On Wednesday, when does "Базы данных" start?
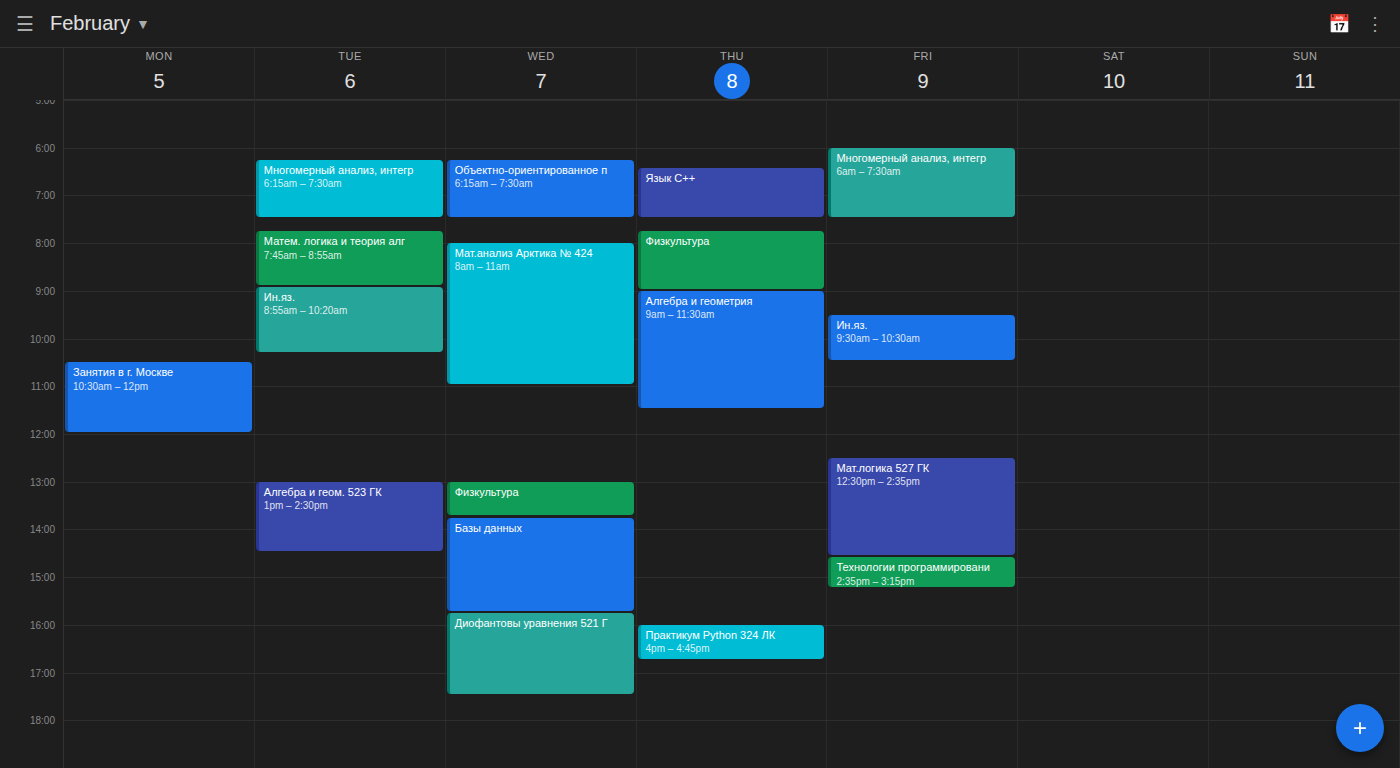
1:45 PM